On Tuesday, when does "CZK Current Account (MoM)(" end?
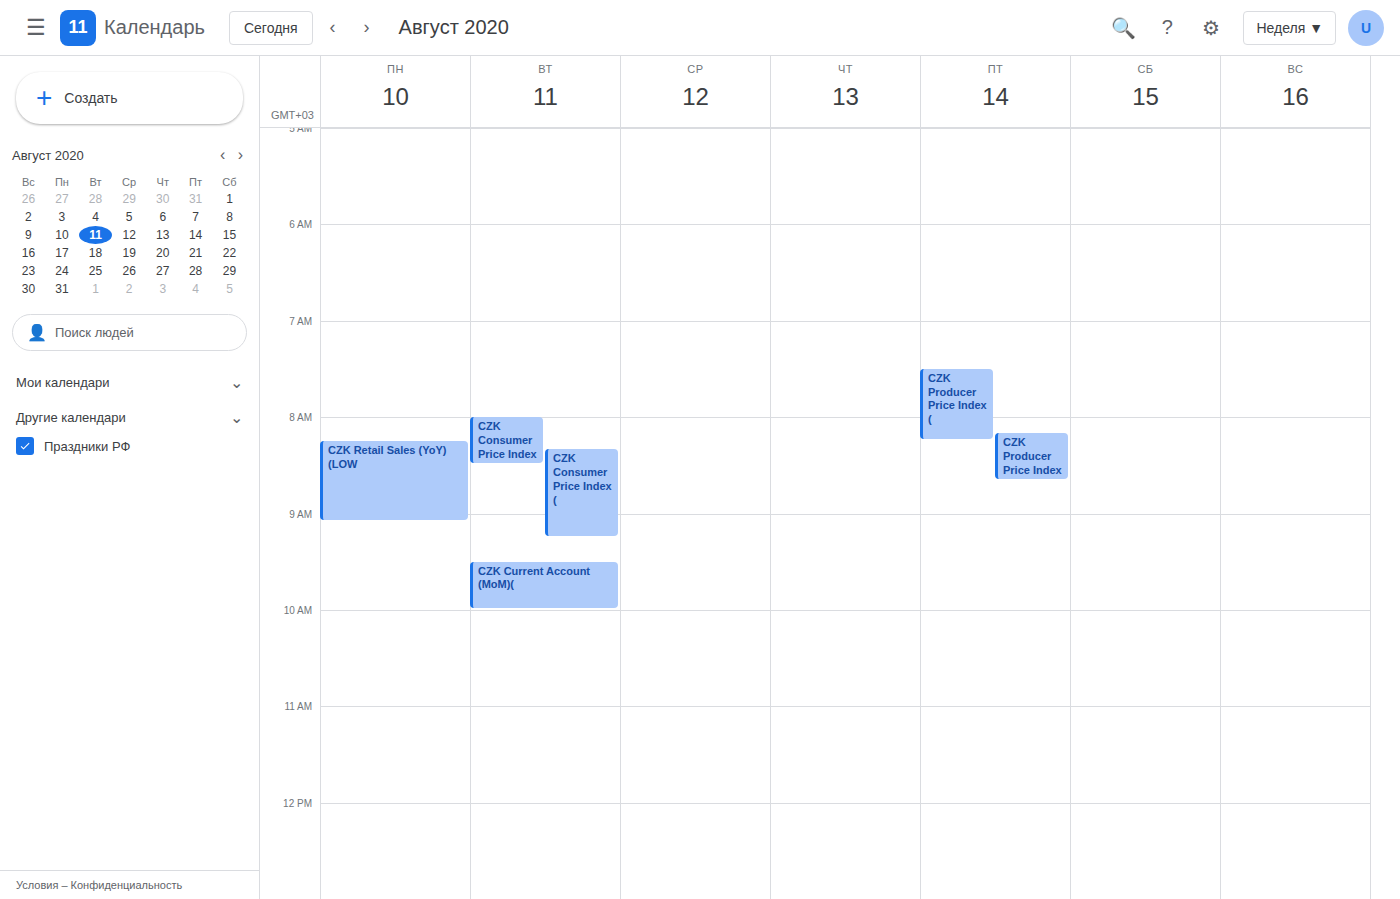
10:00 AM